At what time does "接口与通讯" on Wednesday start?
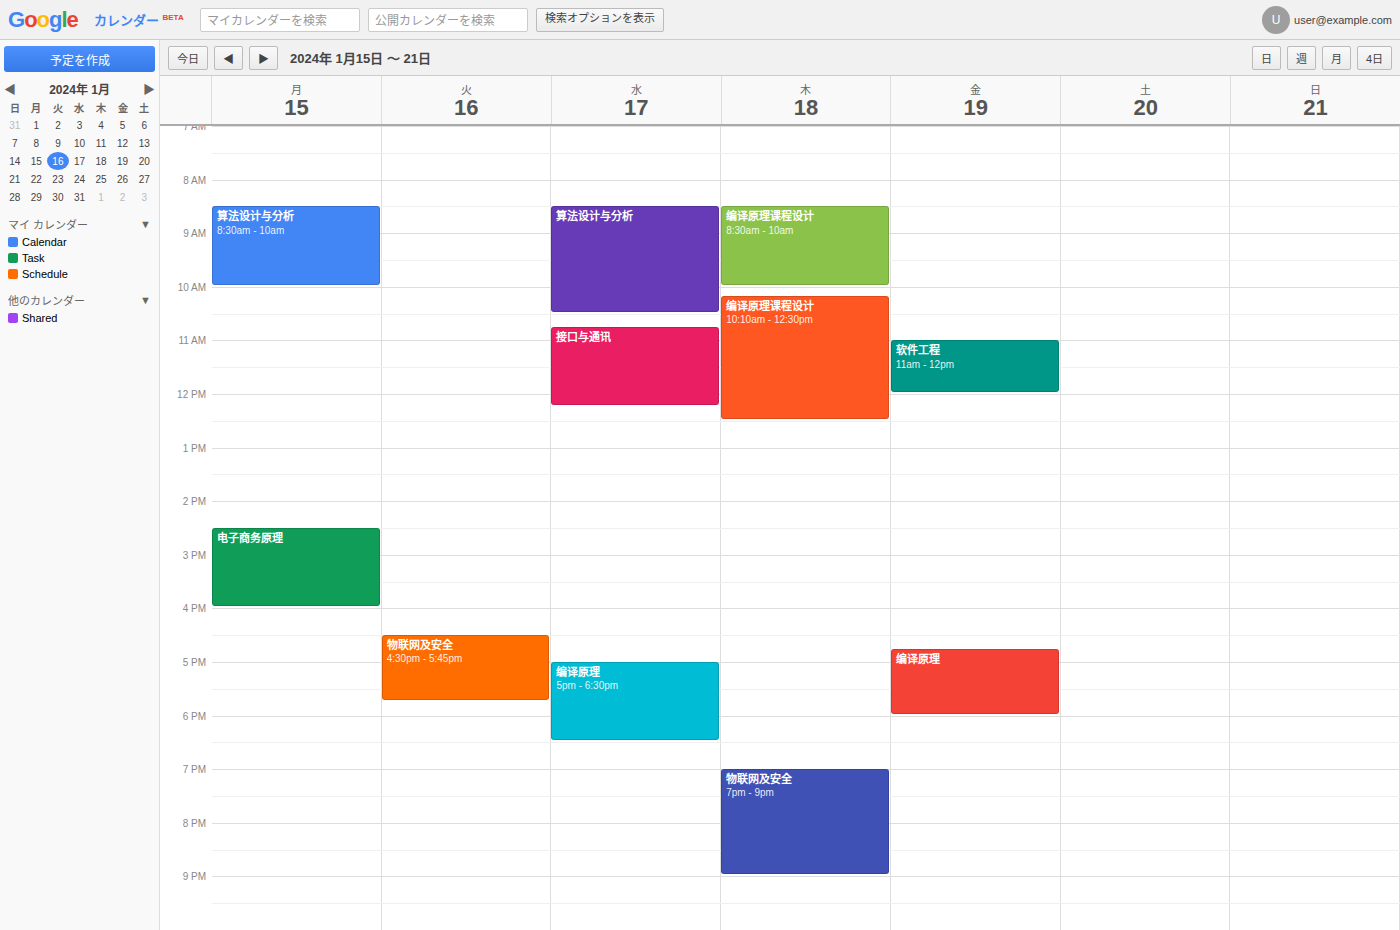
10:45 AM